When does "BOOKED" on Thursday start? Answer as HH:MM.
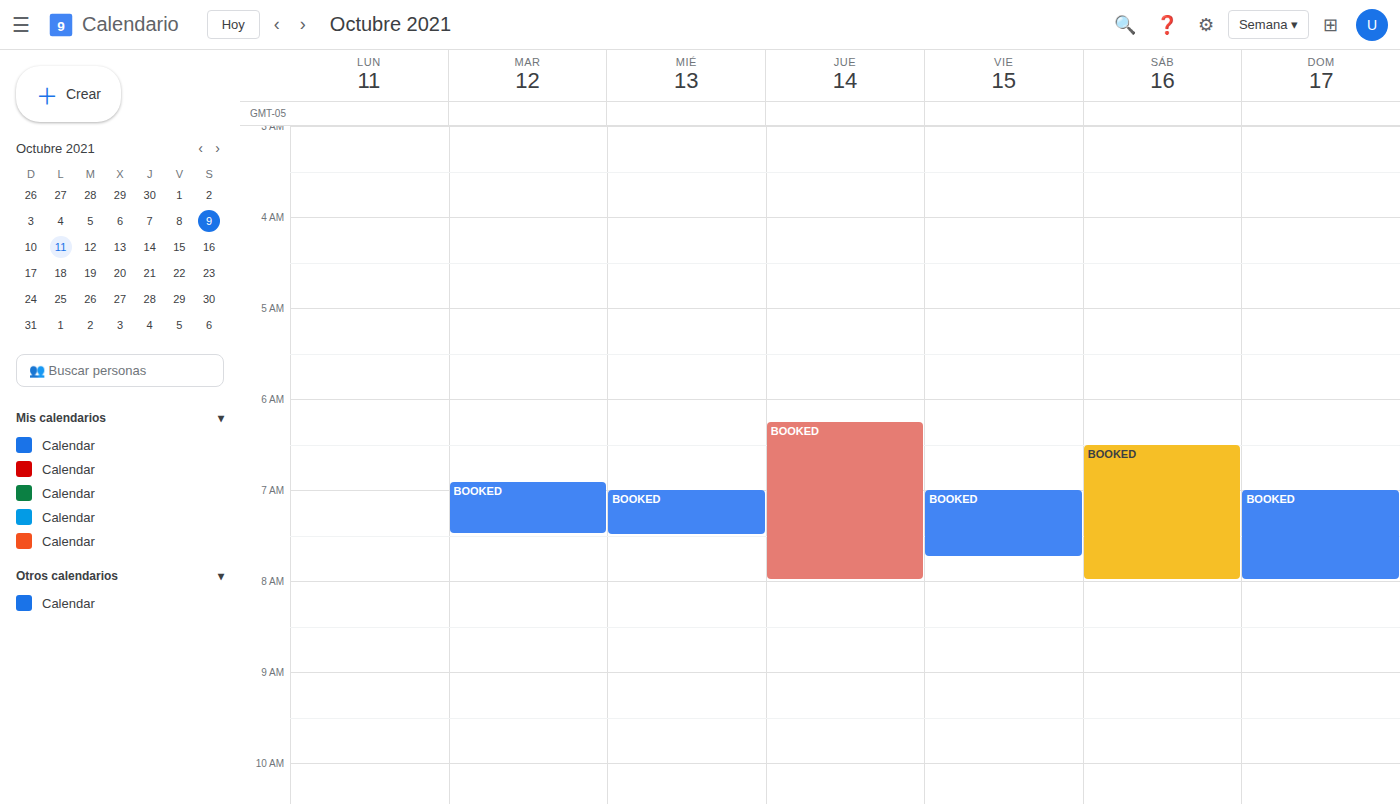
06:15